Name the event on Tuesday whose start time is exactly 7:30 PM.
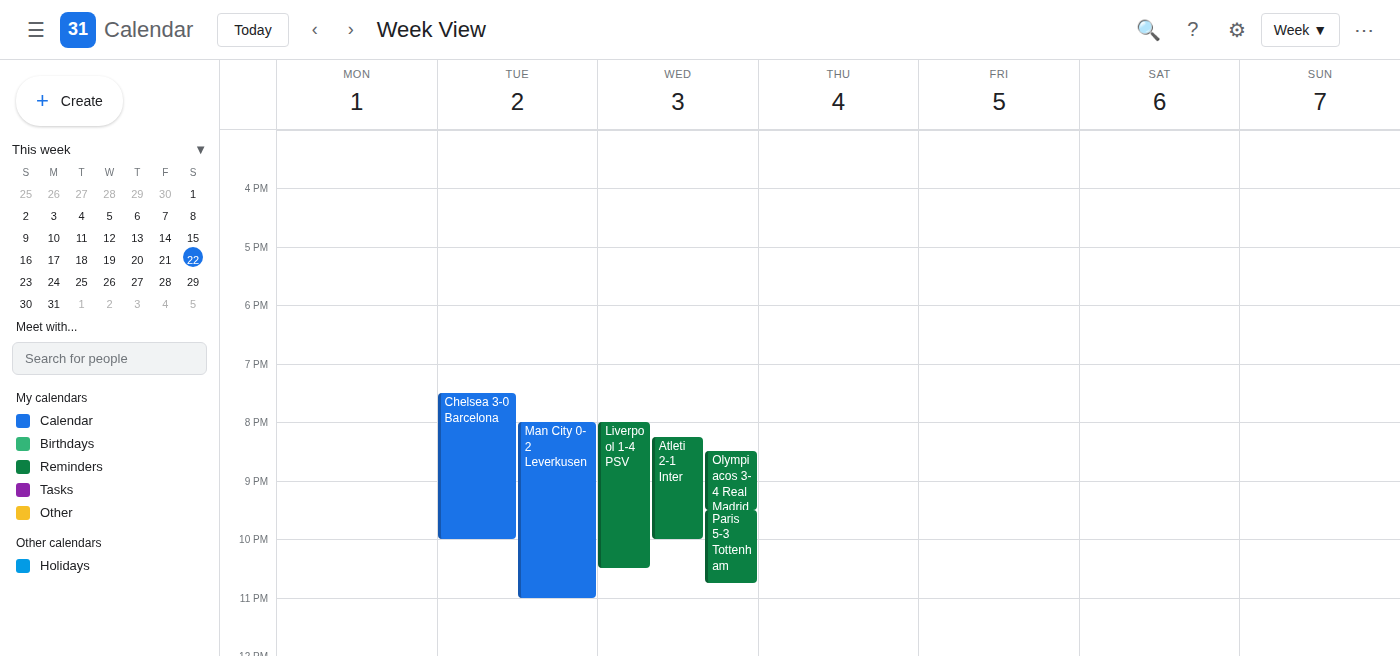
"Chelsea 3-0 Barcelona"